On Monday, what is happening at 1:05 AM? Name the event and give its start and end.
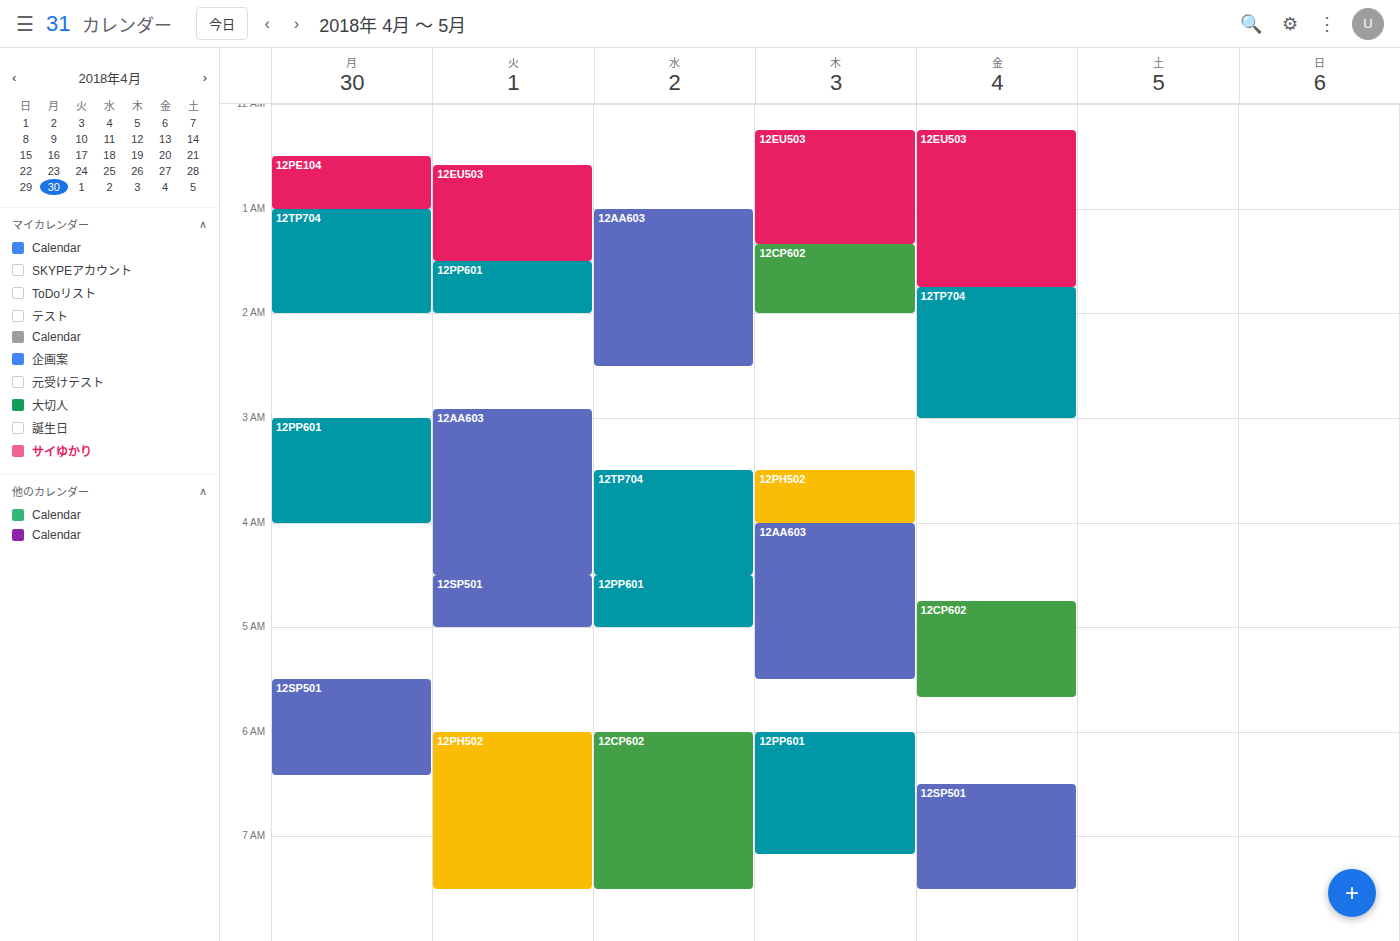
"12TP704", 1:00 AM to 2:00 AM